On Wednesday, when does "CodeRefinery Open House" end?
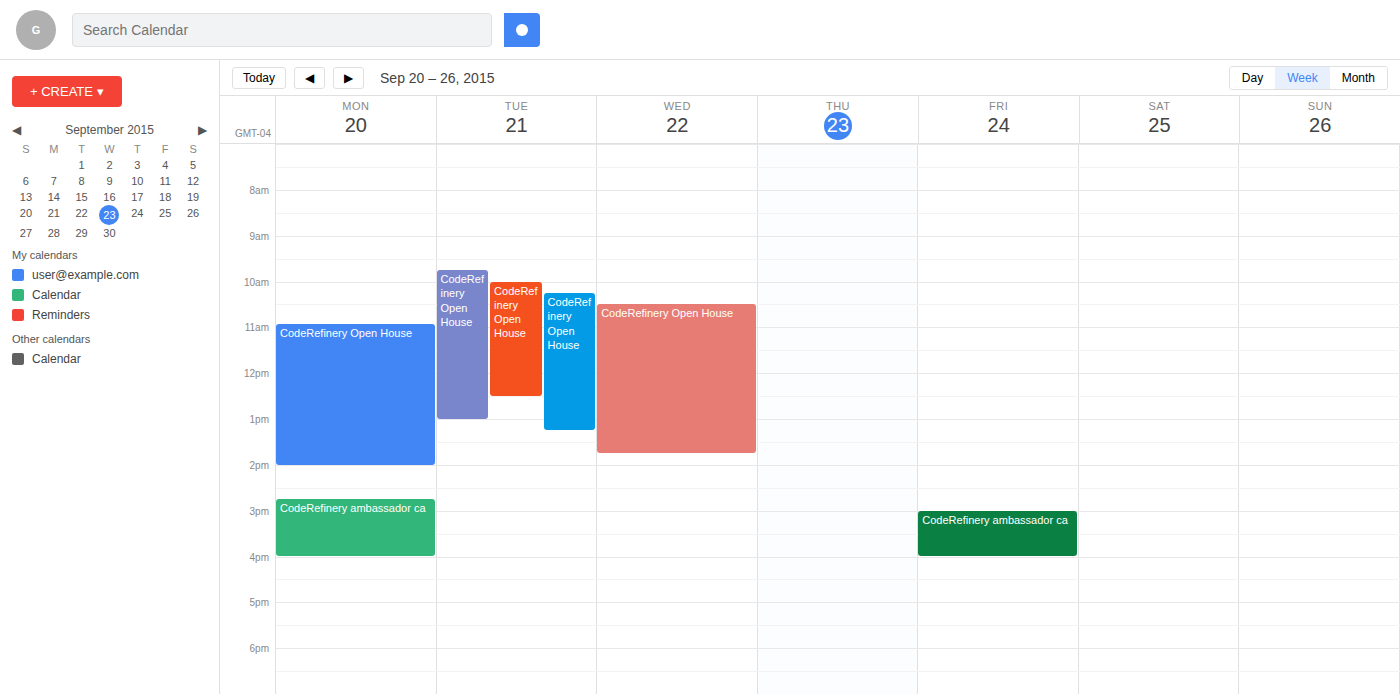
1:45 PM